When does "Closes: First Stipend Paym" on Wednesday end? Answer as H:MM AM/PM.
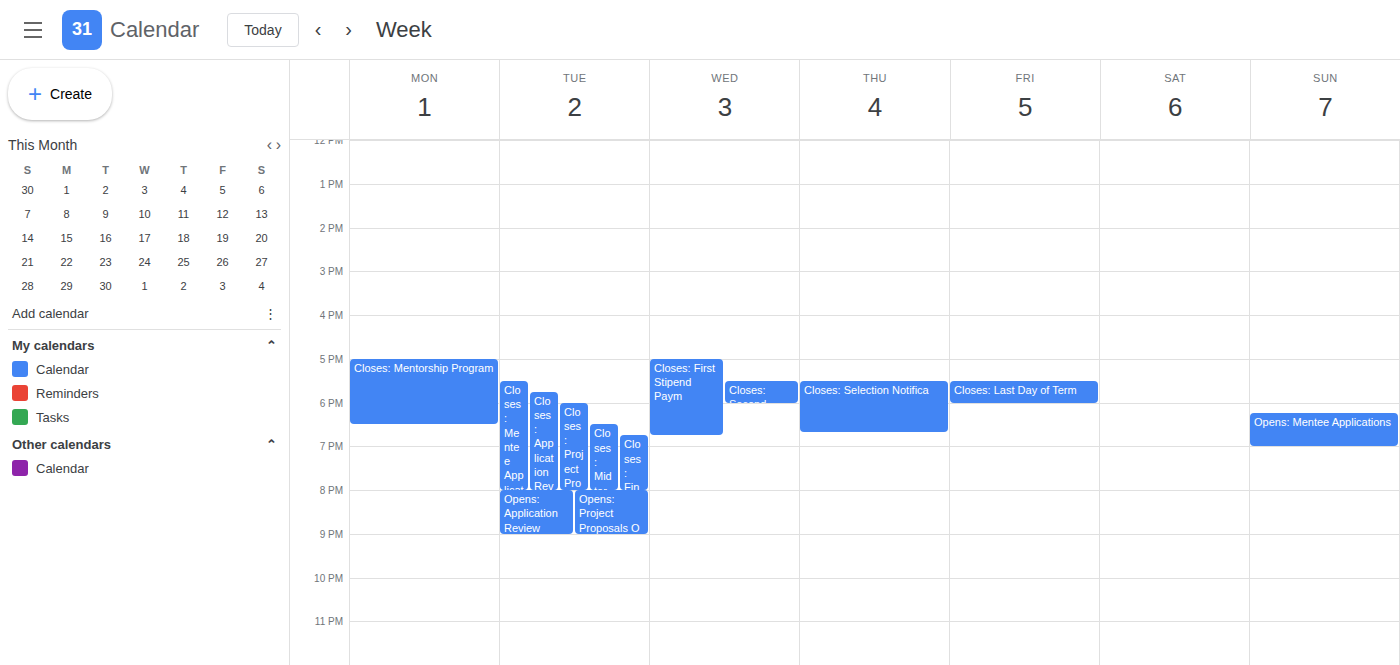
6:45 PM